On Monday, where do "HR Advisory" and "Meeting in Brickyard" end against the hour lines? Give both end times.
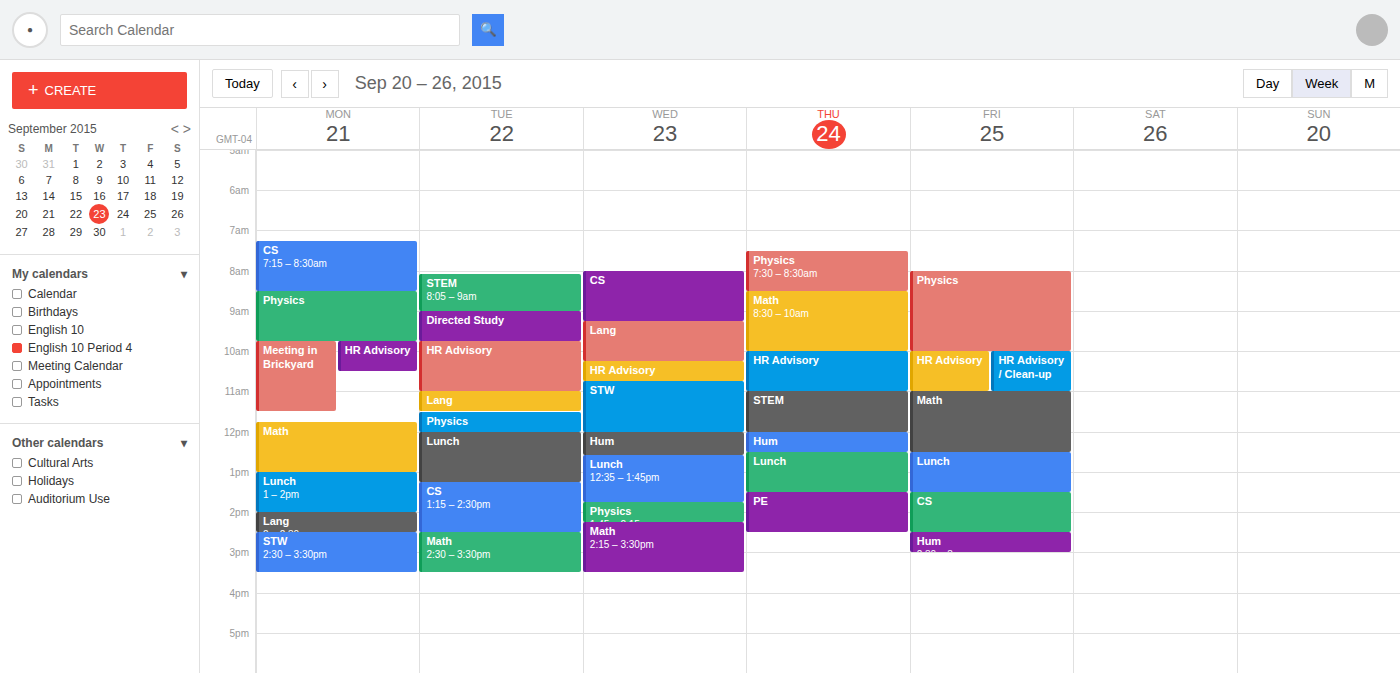
"HR Advisory": 10:30 AM, halfway between the 10 AM and 11 AM lines. "Meeting in Brickyard": 11:30 AM, halfway between the 11 AM and 12 PM lines.